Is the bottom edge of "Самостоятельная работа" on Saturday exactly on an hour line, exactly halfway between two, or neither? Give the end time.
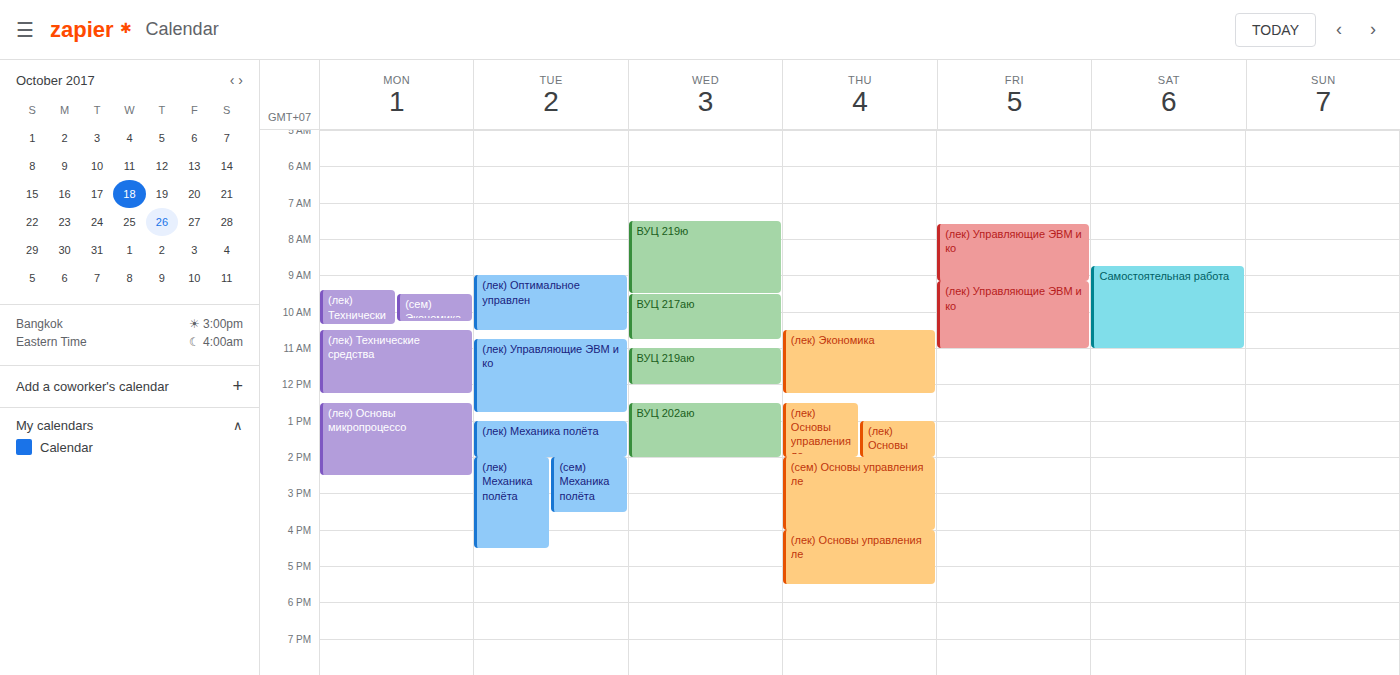
11:00 AM -- exactly on the 11 AM line.